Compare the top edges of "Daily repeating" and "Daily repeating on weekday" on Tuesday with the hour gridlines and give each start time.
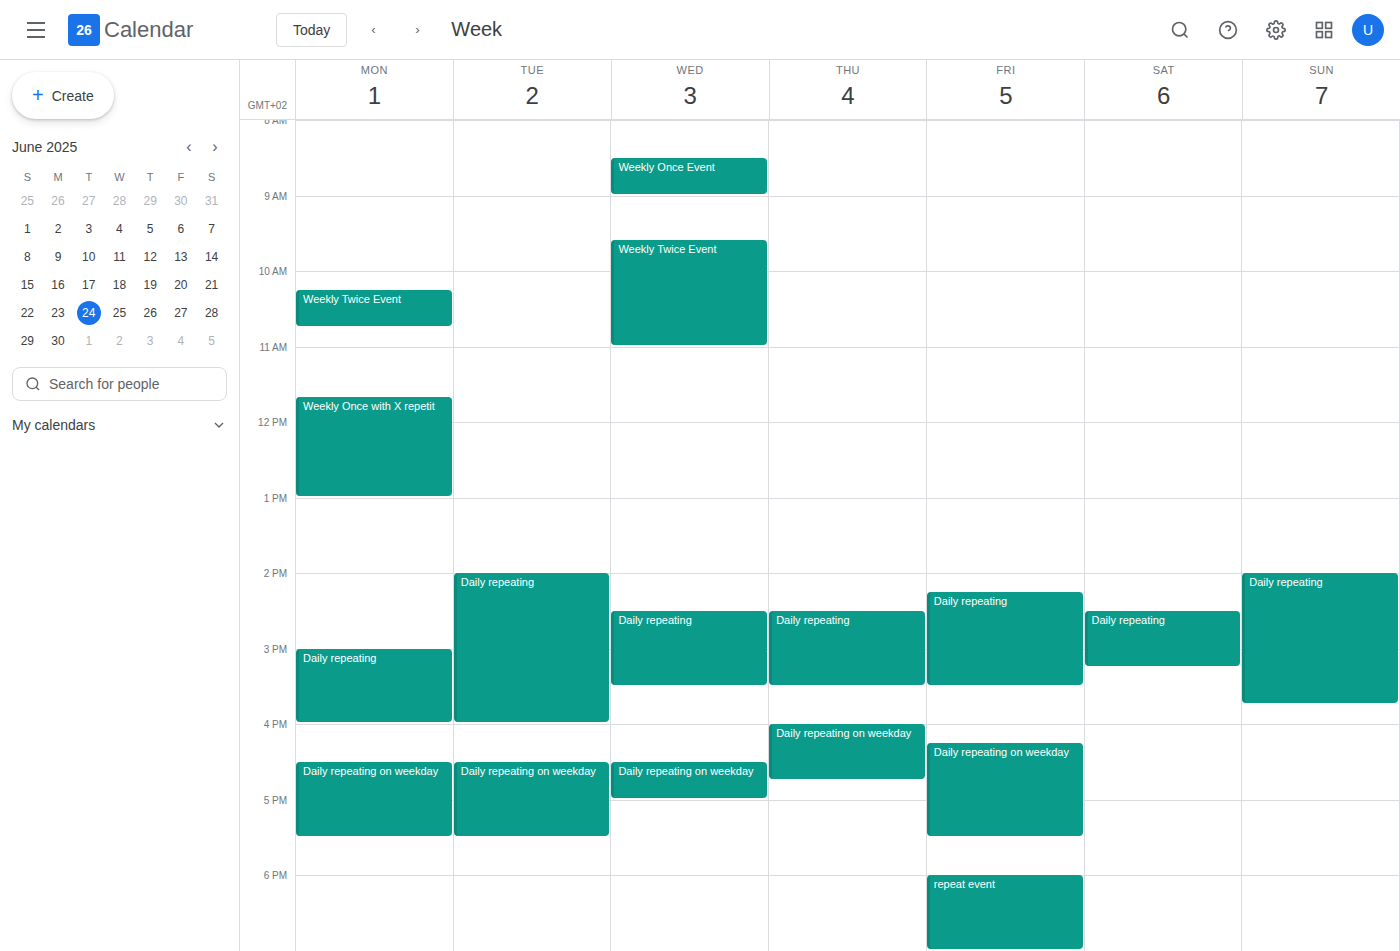
"Daily repeating": 2:00 PM, exactly on the 2 PM line. "Daily repeating on weekday": 4:30 PM, halfway between the 4 PM and 5 PM lines.